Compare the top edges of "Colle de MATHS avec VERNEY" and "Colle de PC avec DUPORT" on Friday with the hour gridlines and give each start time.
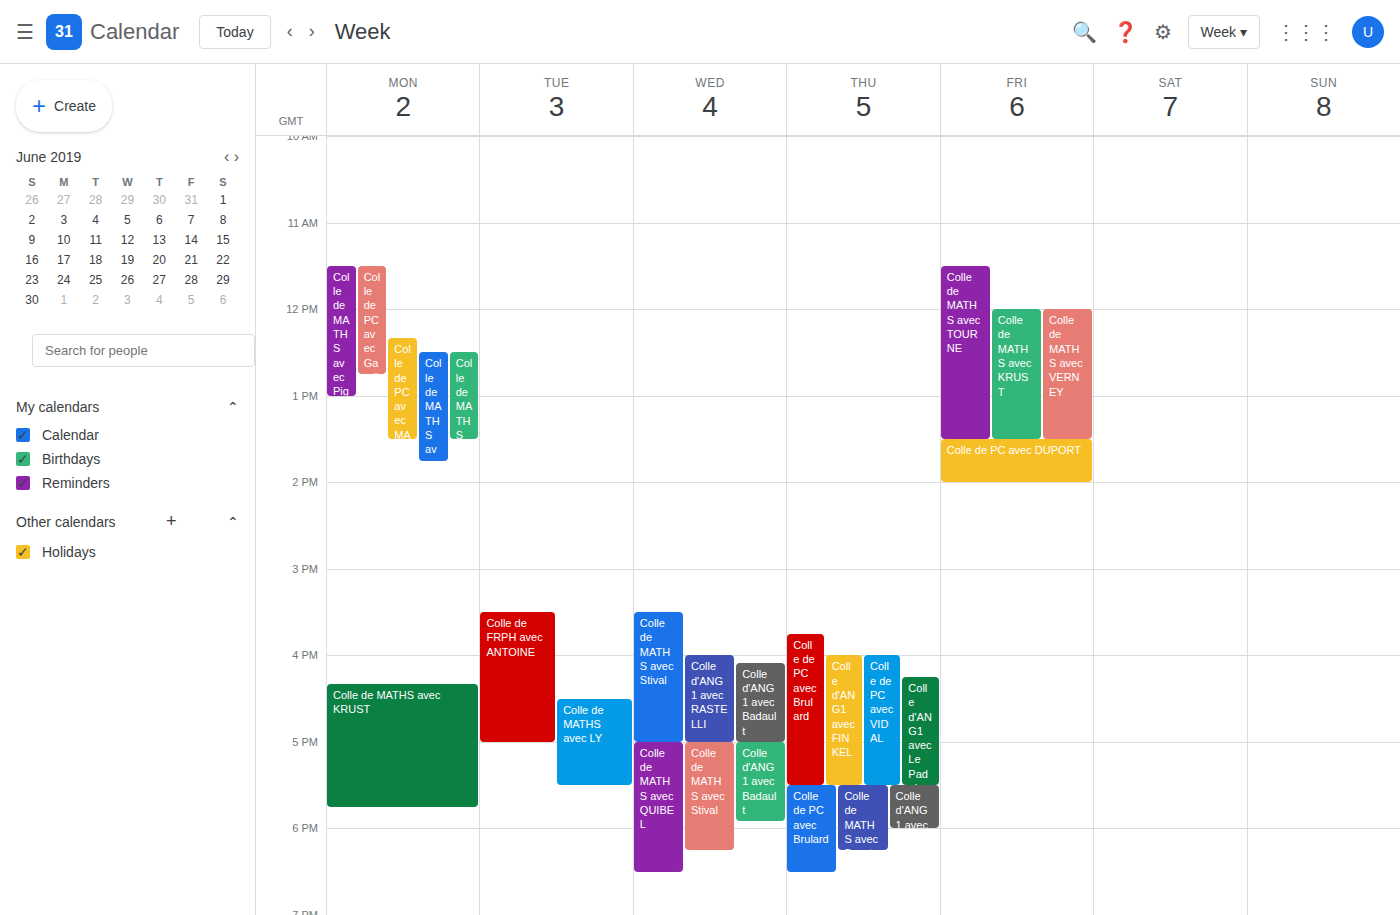
"Colle de MATHS avec VERNEY": 12:00 PM, exactly on the 12 PM line. "Colle de PC avec DUPORT": 1:30 PM, halfway between the 1 PM and 2 PM lines.